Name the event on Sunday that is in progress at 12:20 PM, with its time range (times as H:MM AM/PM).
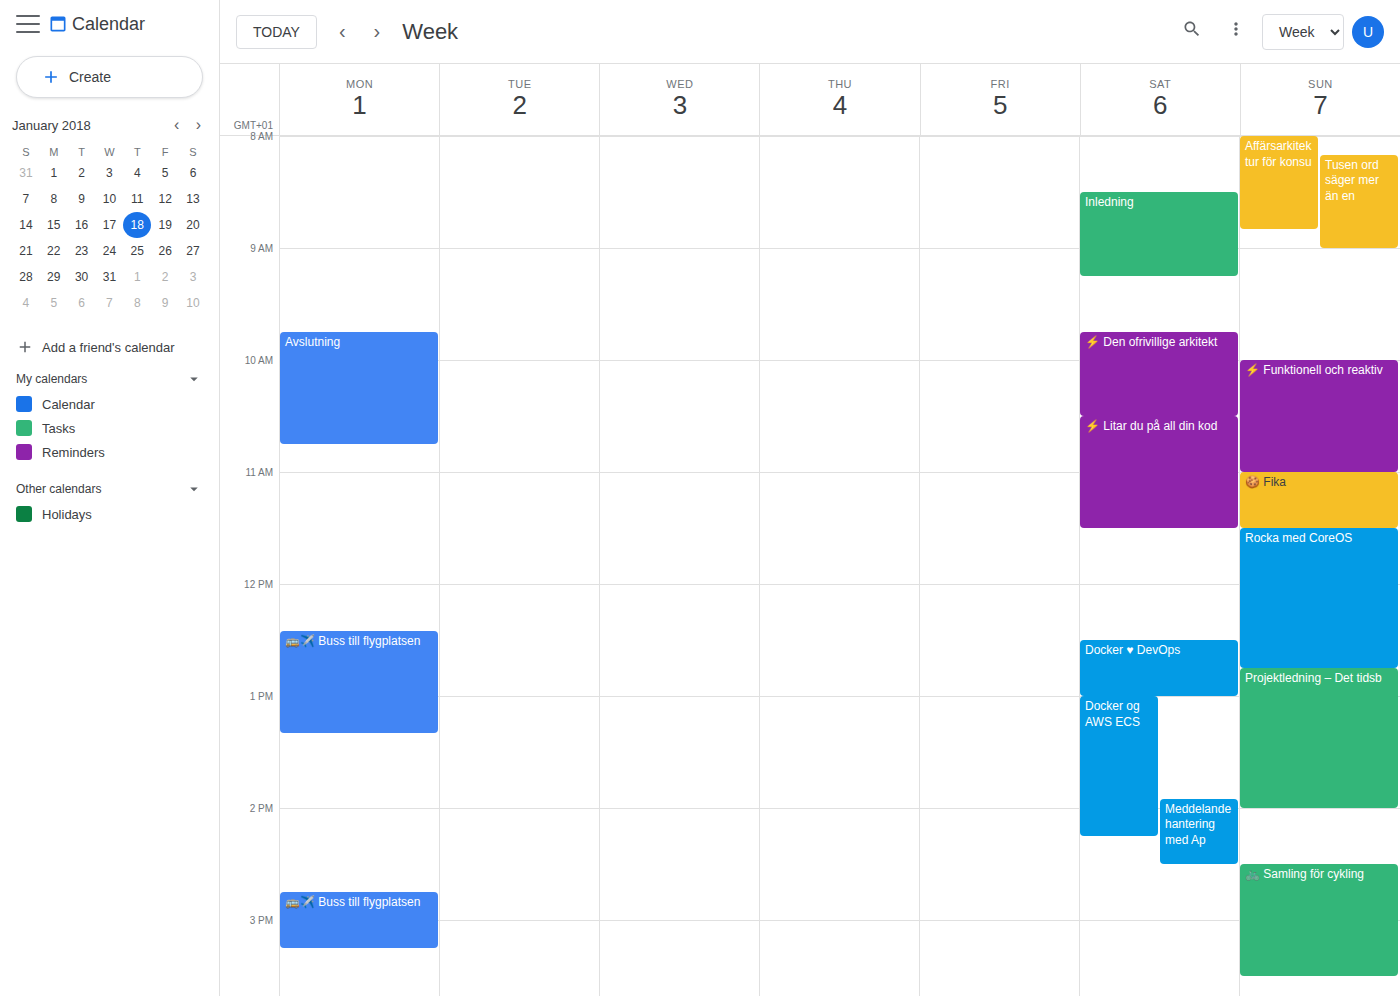
"Rocka med CoreOS", 11:30 AM to 12:45 PM